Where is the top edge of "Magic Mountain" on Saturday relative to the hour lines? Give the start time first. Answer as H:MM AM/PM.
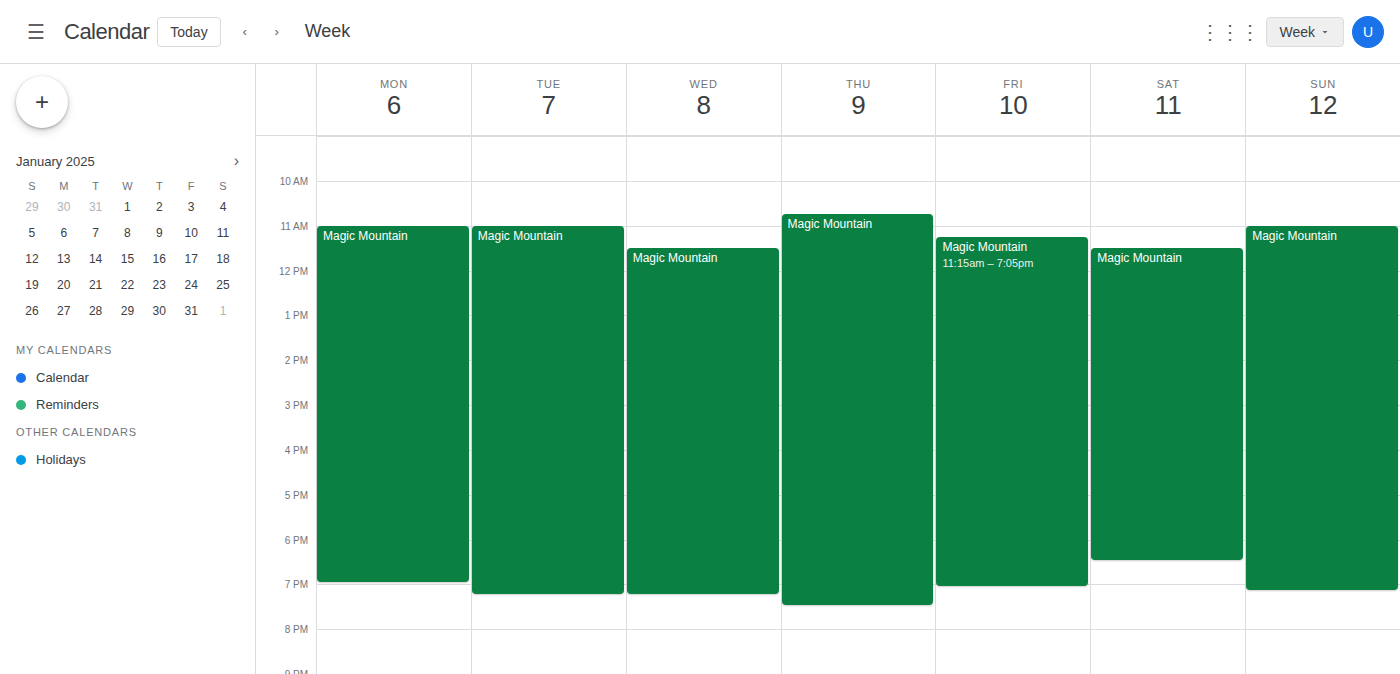
11:30 AM -- halfway between the 11 AM and 12 PM lines.